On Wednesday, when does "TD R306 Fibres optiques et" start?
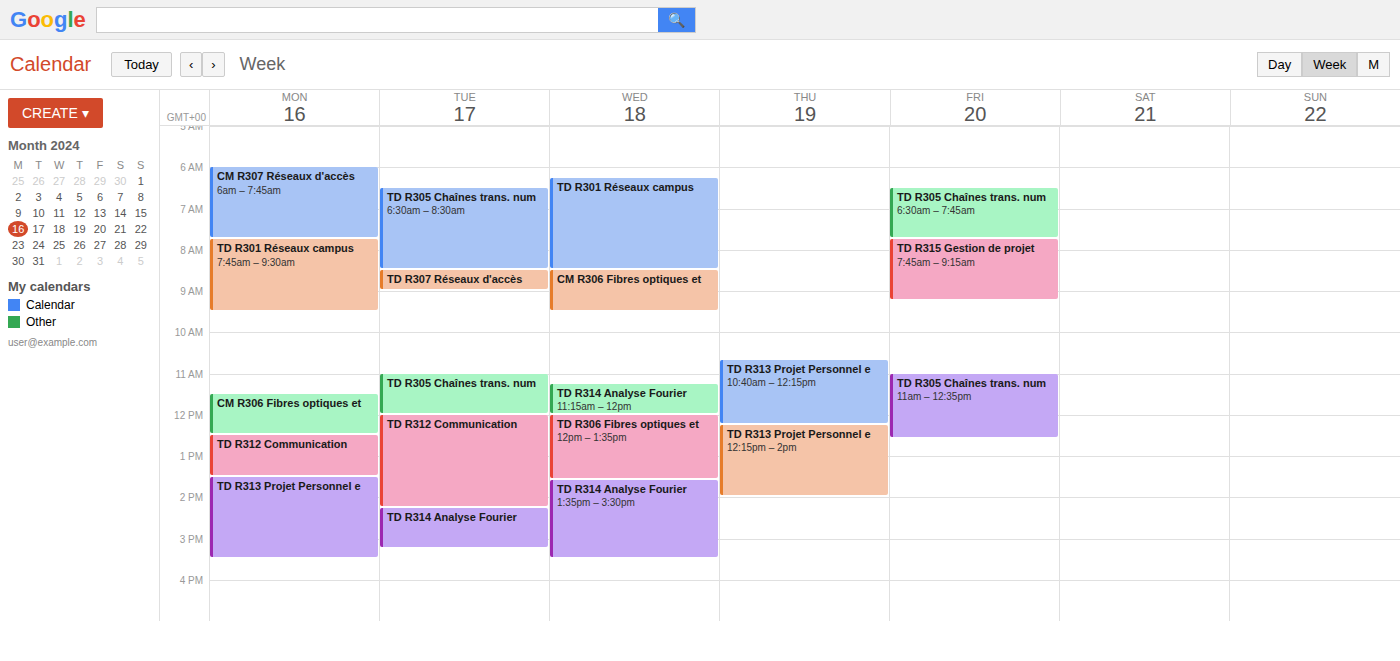
12:00 PM